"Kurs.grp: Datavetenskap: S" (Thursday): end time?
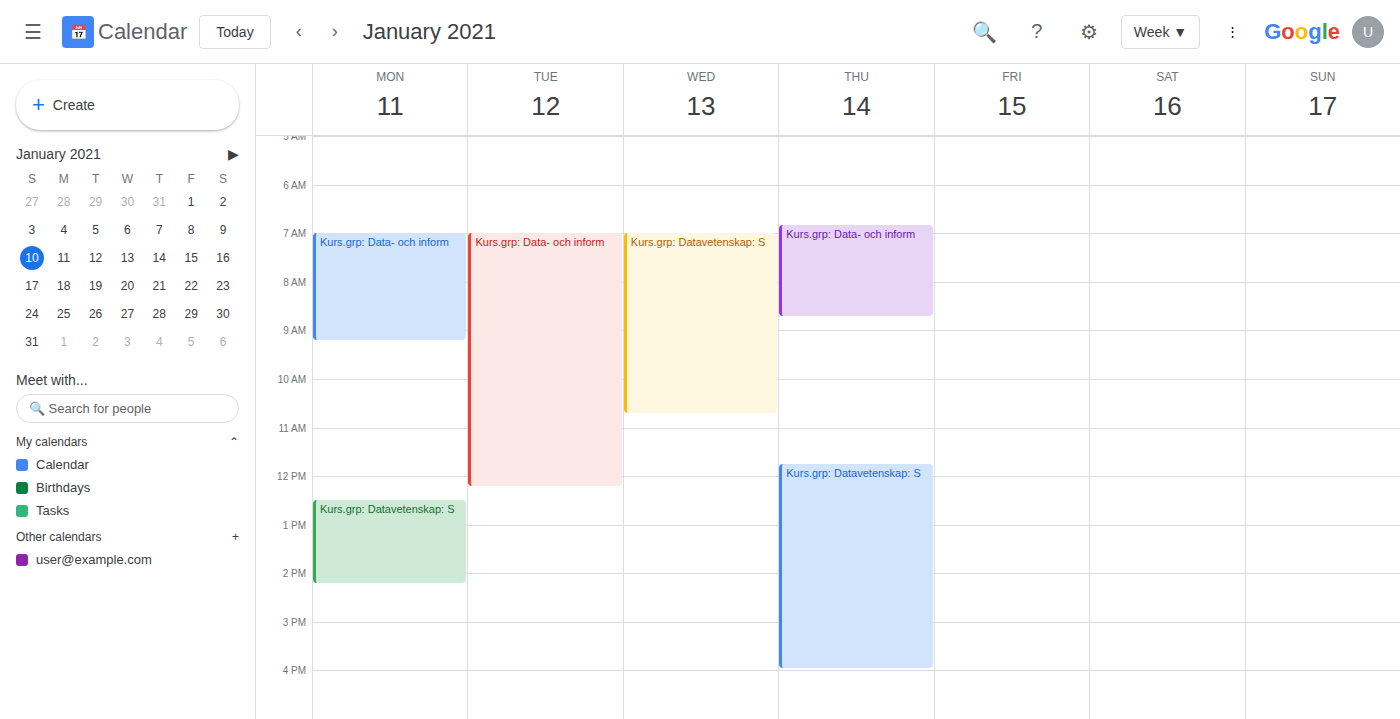
4:00 PM